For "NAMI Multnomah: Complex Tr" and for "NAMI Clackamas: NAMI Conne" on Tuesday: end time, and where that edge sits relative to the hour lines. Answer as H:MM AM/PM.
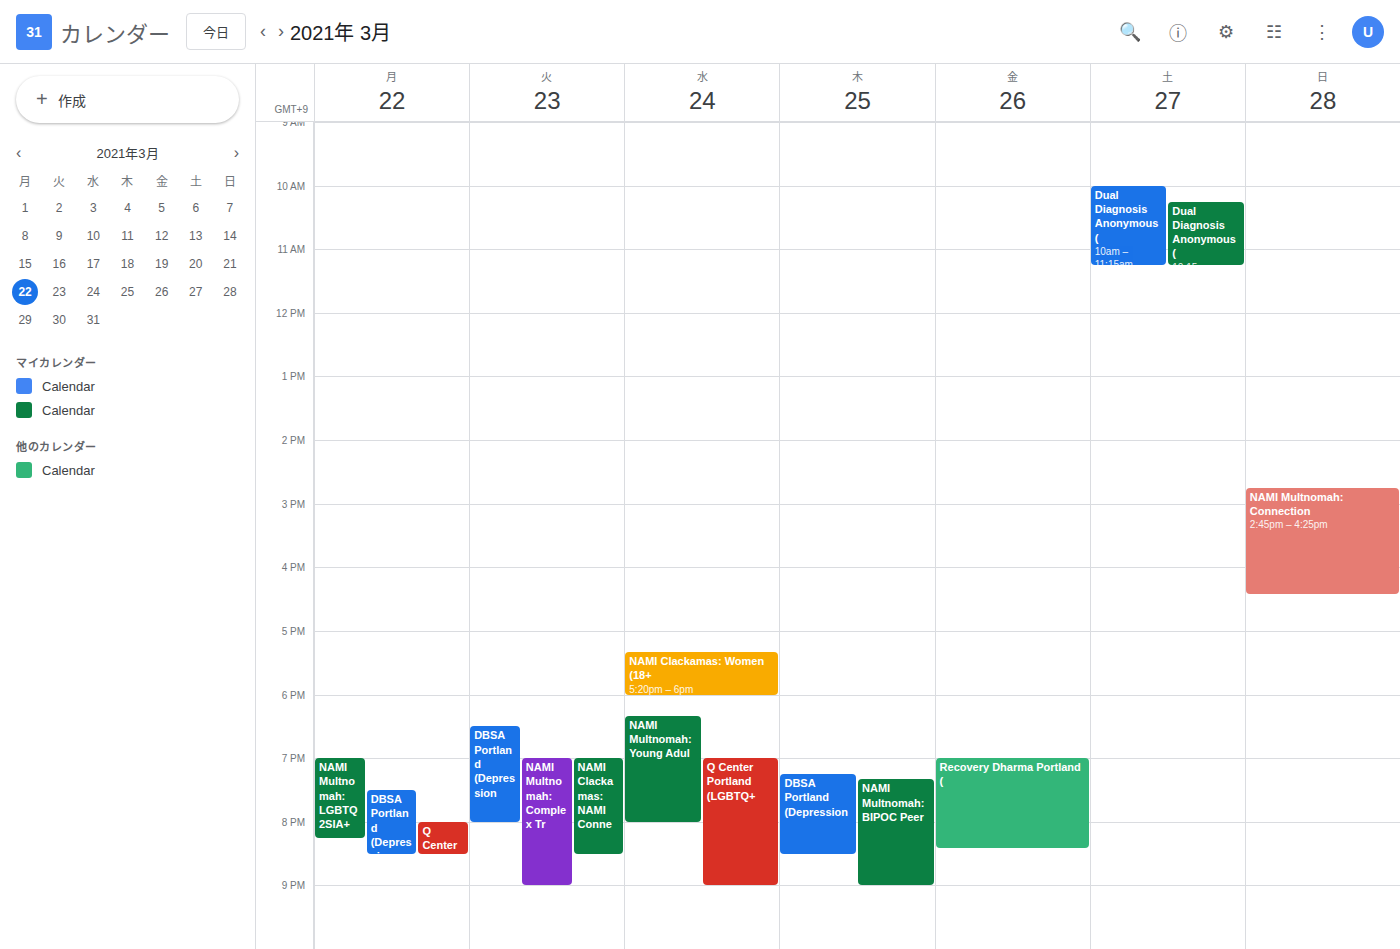
"NAMI Multnomah: Complex Tr": 9:00 PM, exactly on the 9 PM line. "NAMI Clackamas: NAMI Conne": 8:30 PM, halfway between the 8 PM and 9 PM lines.